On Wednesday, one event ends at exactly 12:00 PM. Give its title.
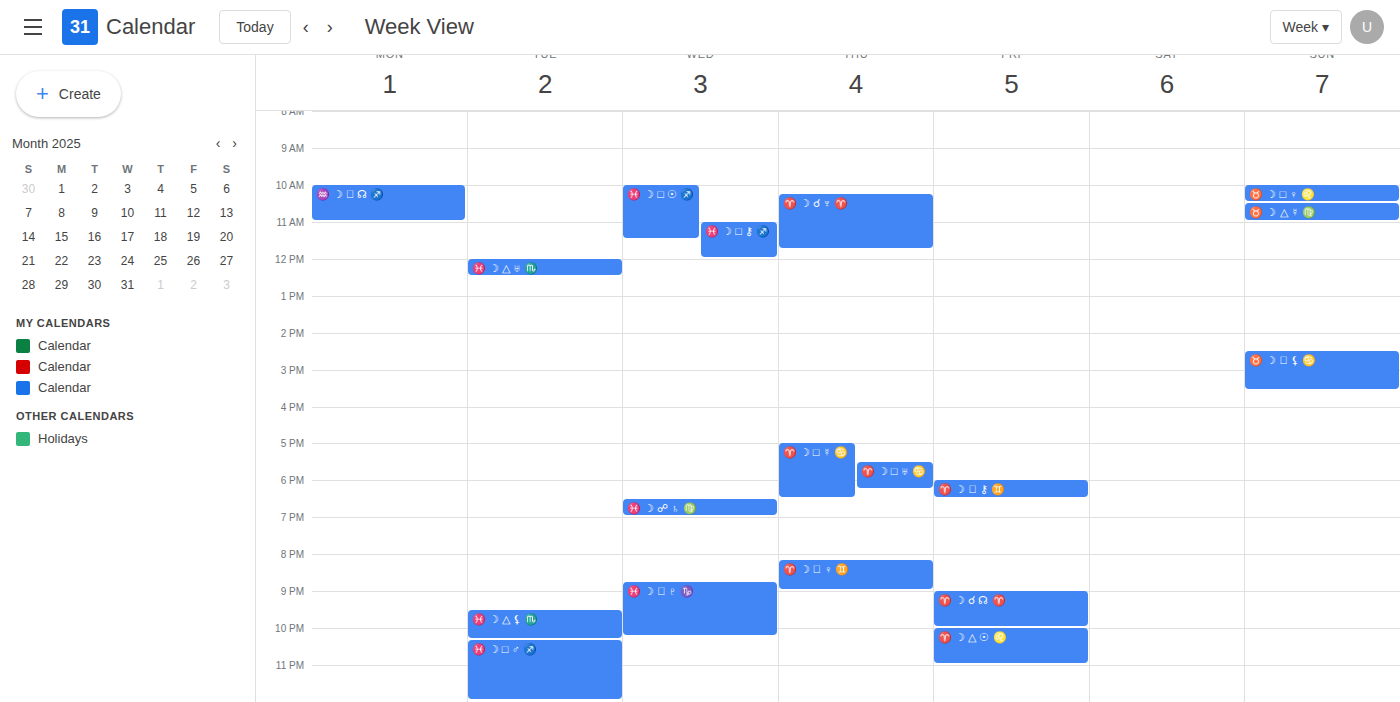
"♓️ ☽ □ ⚷ ♐️"